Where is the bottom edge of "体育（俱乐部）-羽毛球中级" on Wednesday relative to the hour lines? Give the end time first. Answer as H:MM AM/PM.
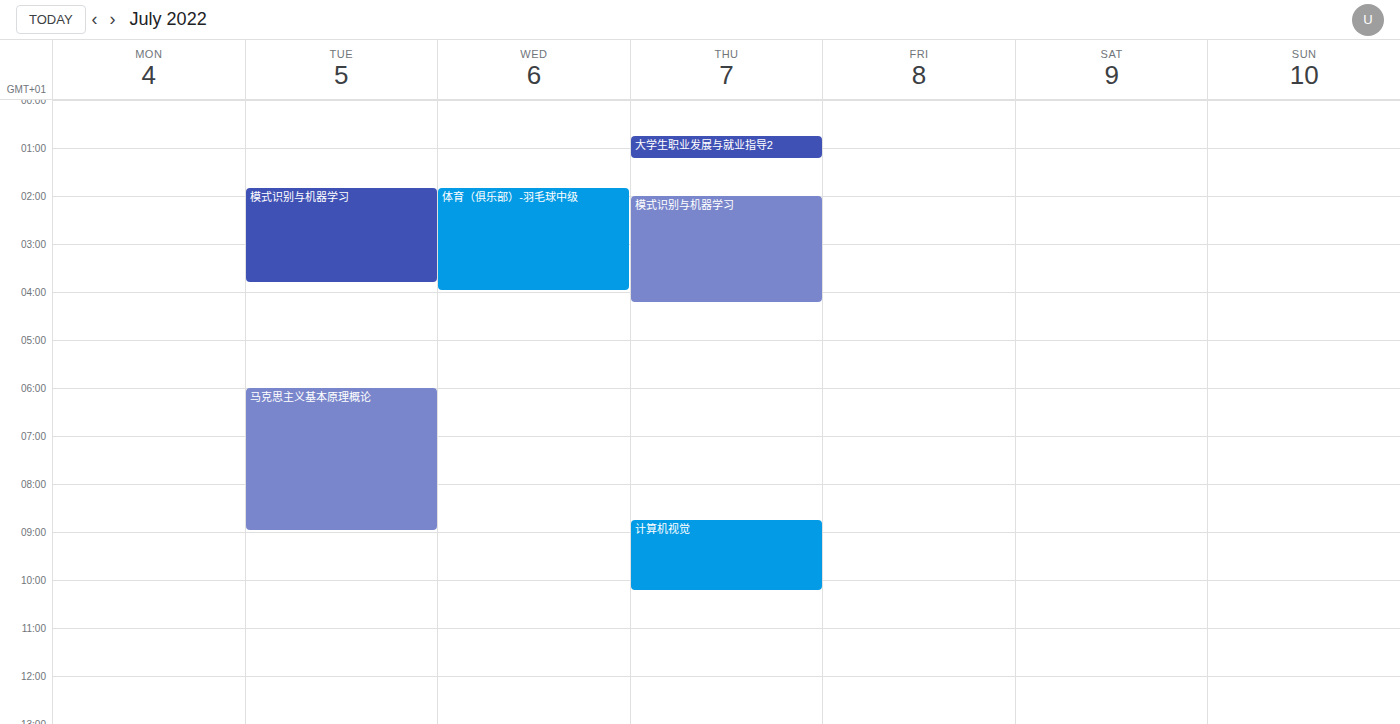
4:00 AM -- exactly on the 4 AM line.